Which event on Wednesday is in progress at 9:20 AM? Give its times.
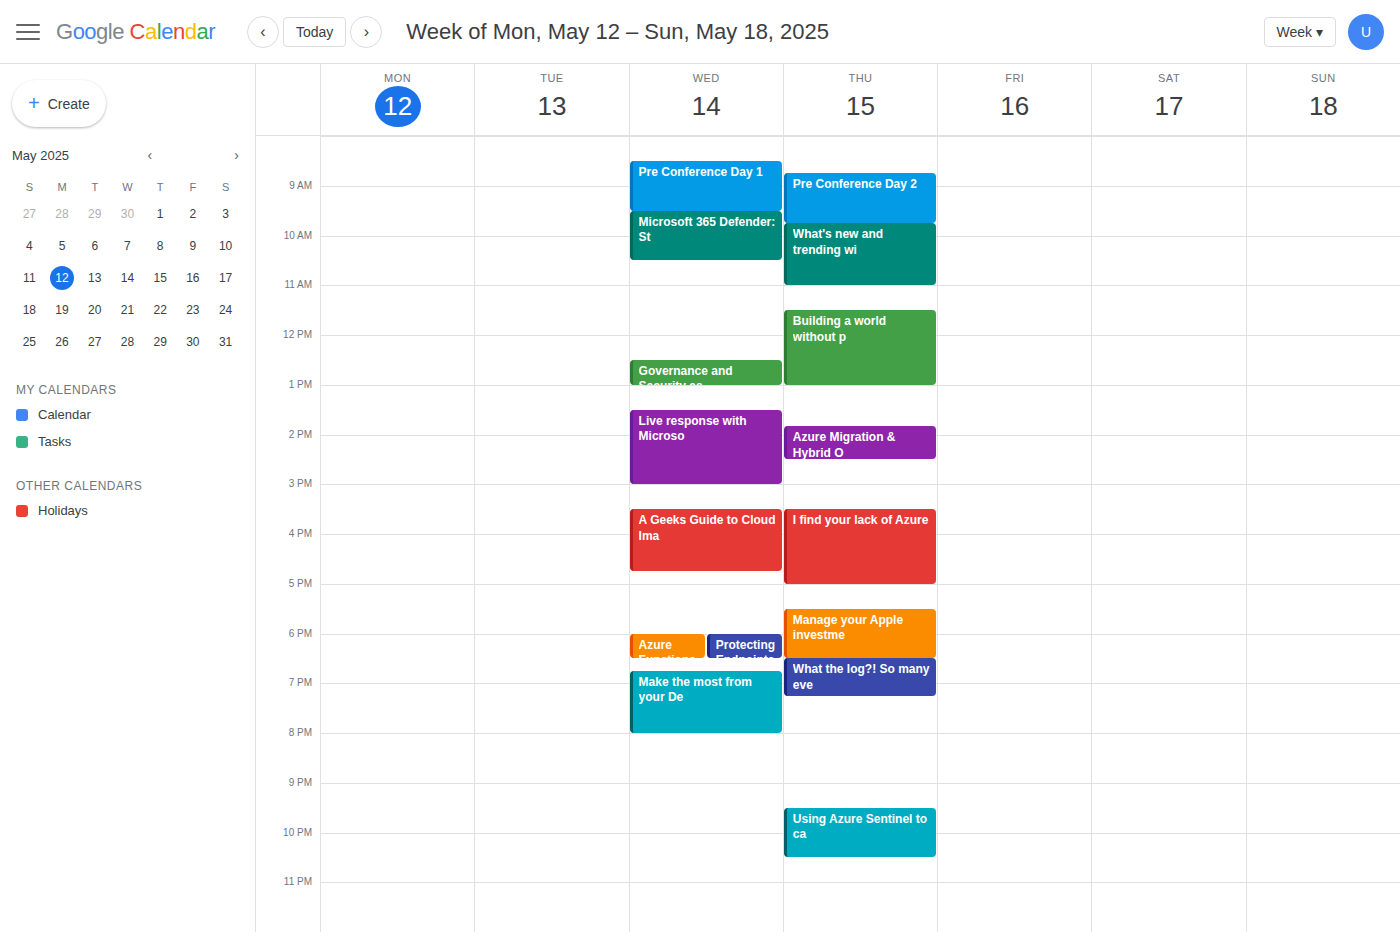
"Pre Conference Day 1", 8:30 AM to 9:30 AM